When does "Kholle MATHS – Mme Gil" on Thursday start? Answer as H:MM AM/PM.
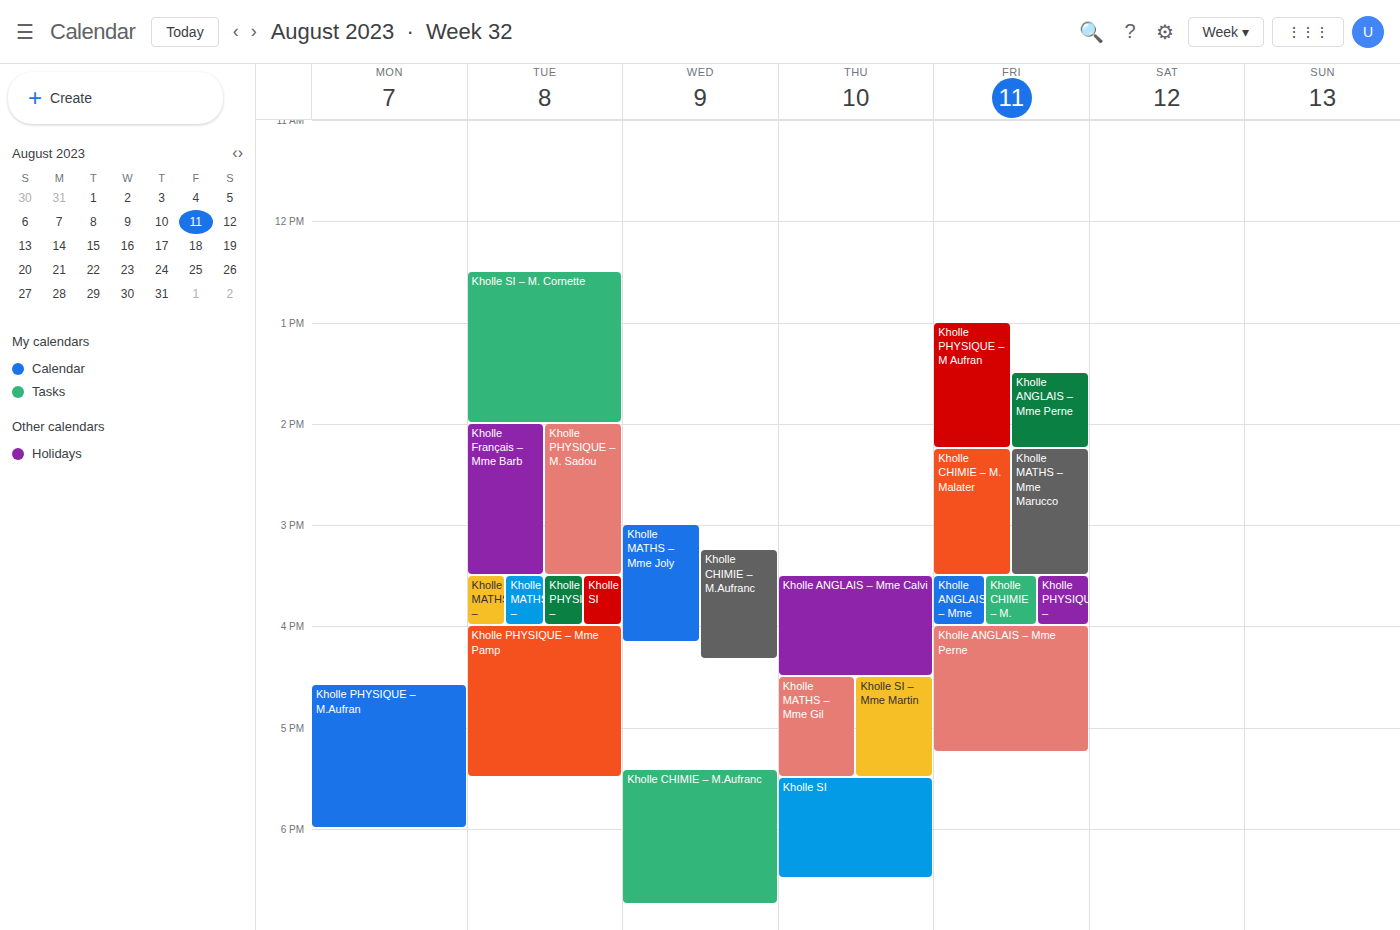
4:30 PM